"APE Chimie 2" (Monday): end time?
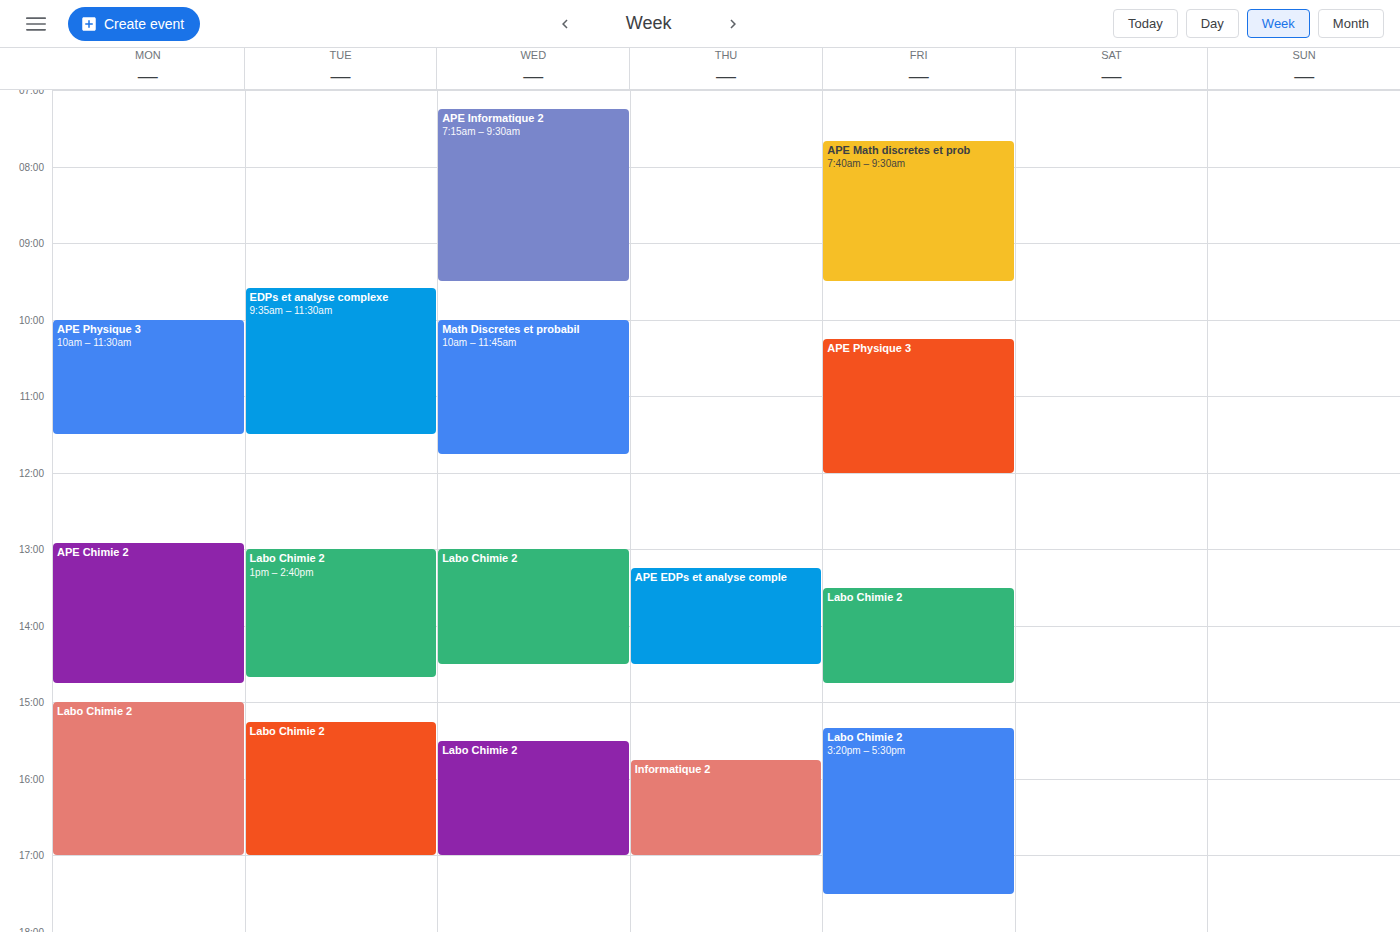
2:45 PM